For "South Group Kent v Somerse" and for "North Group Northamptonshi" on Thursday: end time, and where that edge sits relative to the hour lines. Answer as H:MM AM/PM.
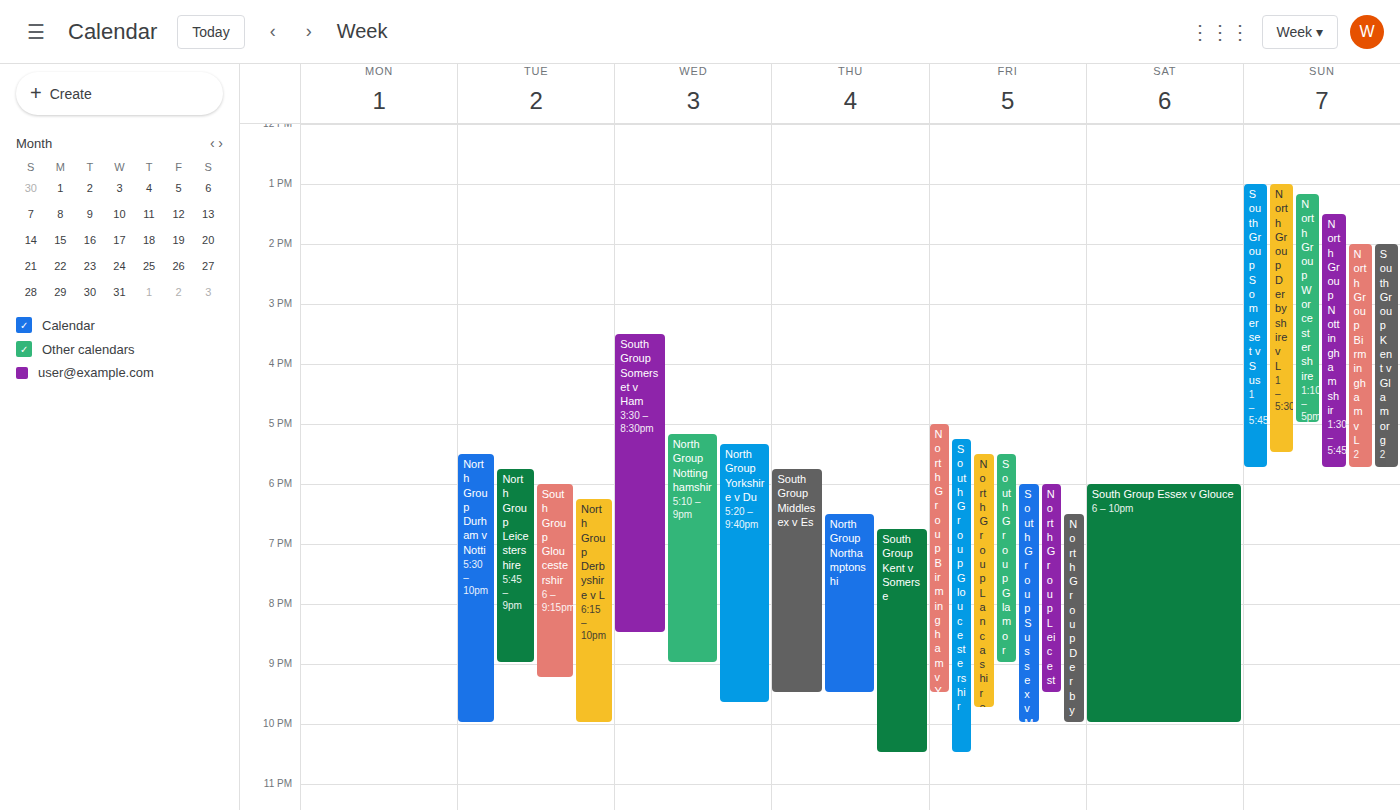
"South Group Kent v Somerse": 10:30 PM, halfway between the 10 PM and 11 PM lines. "North Group Northamptonshi": 9:30 PM, halfway between the 9 PM and 10 PM lines.